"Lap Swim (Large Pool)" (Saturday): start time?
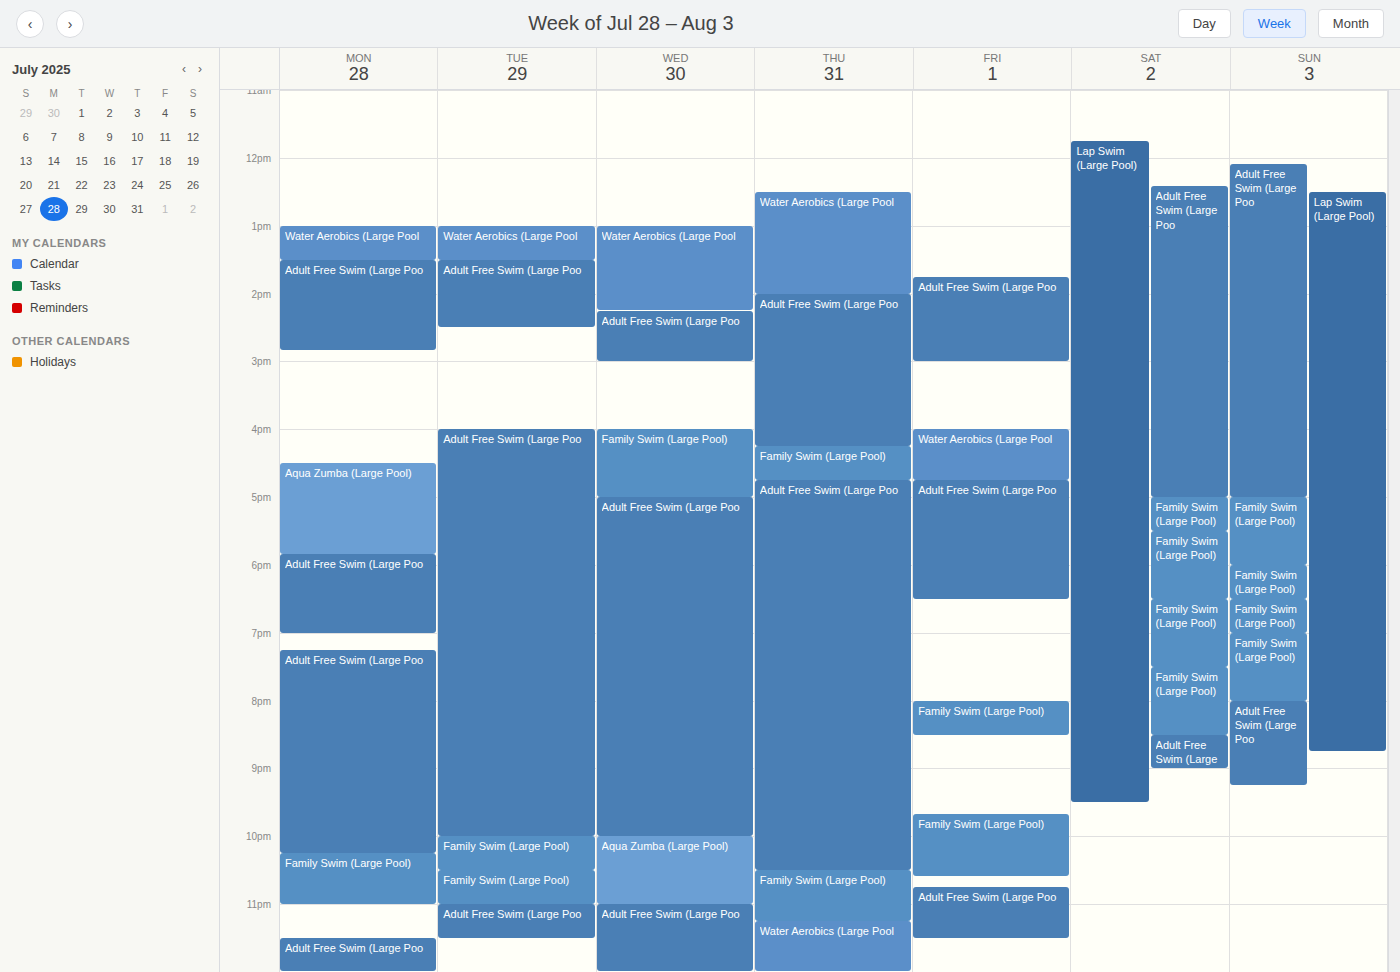
11:45 AM